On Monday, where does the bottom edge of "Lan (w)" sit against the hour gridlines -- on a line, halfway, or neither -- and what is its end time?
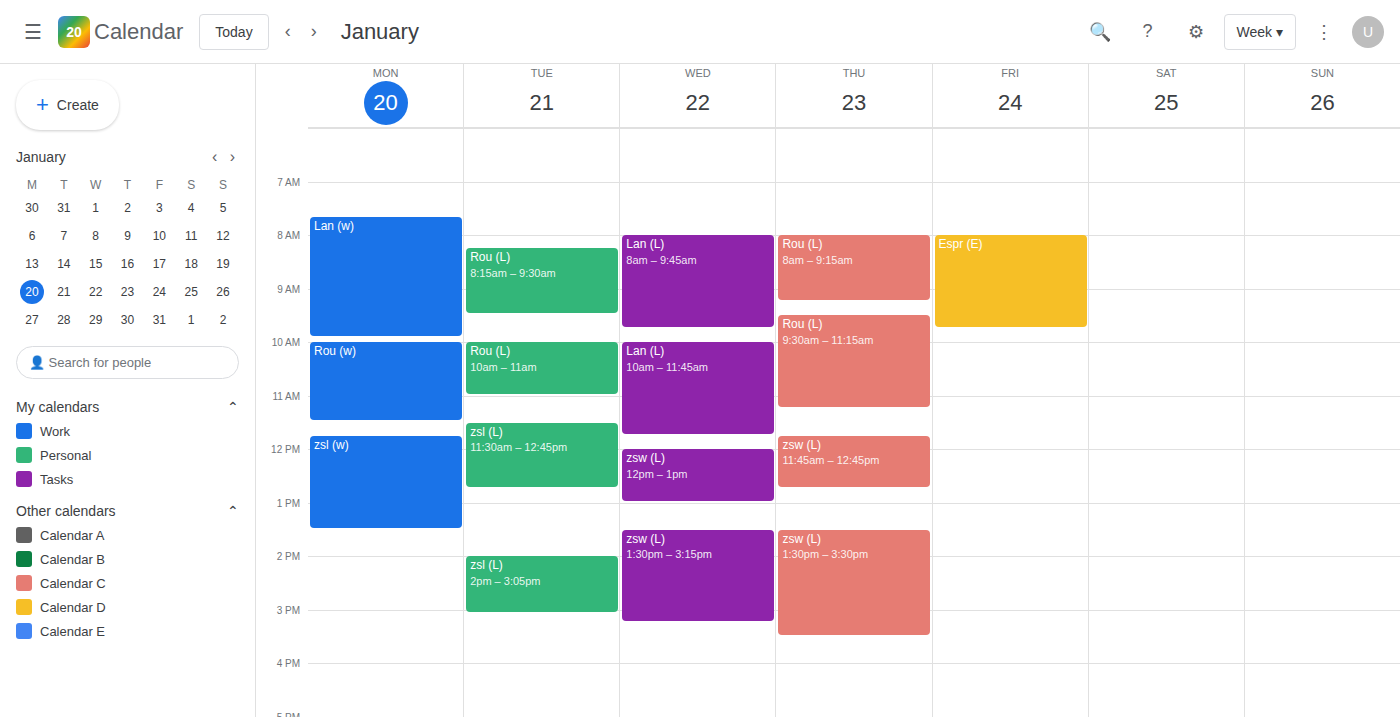
9:55 AM -- neither: 55 minutes below the 9 AM line and 5 minutes above the 10 AM line.